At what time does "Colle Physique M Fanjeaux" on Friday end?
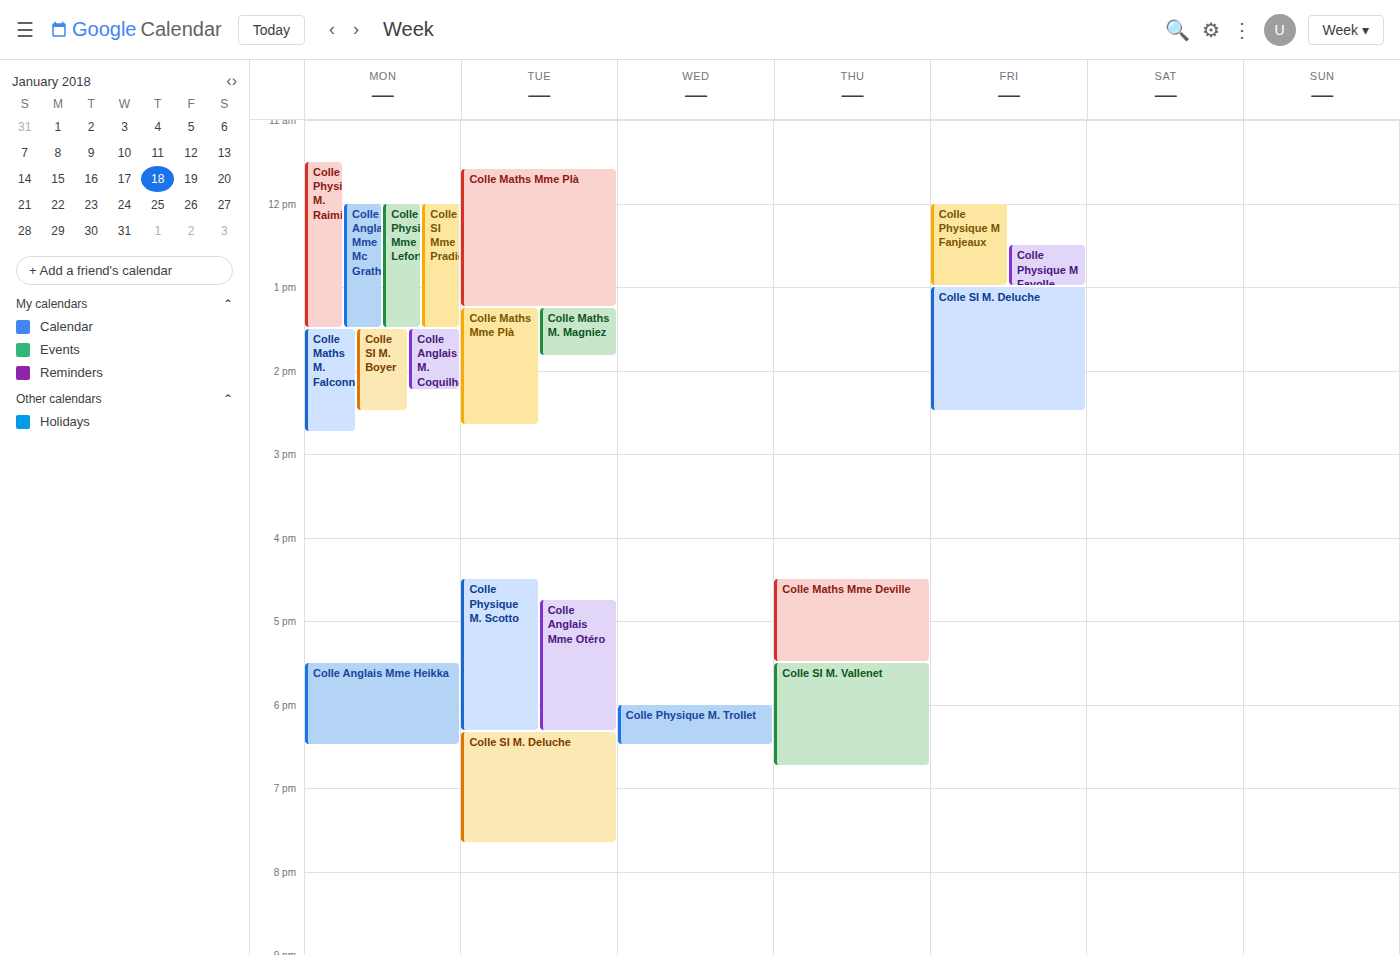
1:00 PM